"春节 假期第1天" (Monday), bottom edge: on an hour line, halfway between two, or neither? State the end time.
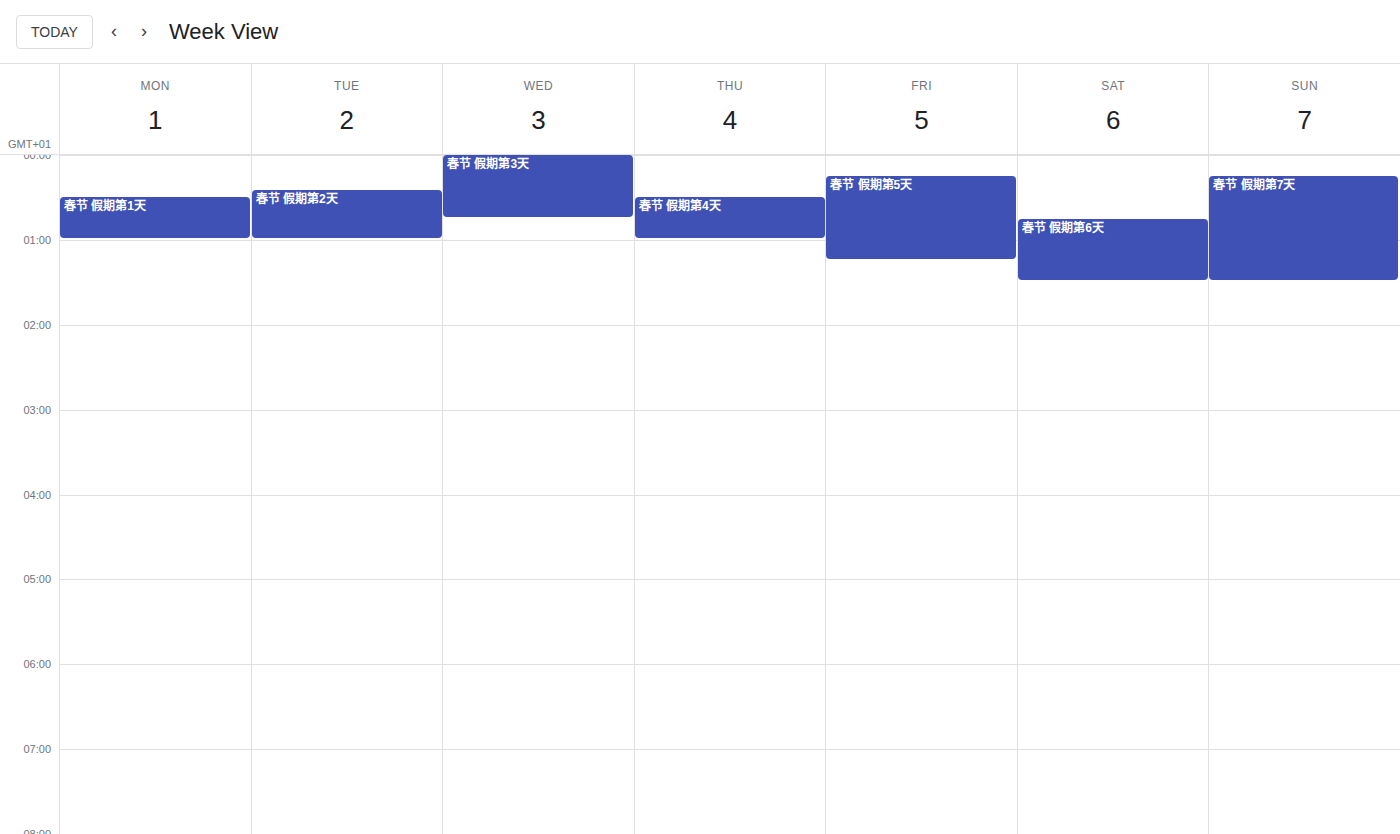
01:00 -- exactly on the 01:00 line.